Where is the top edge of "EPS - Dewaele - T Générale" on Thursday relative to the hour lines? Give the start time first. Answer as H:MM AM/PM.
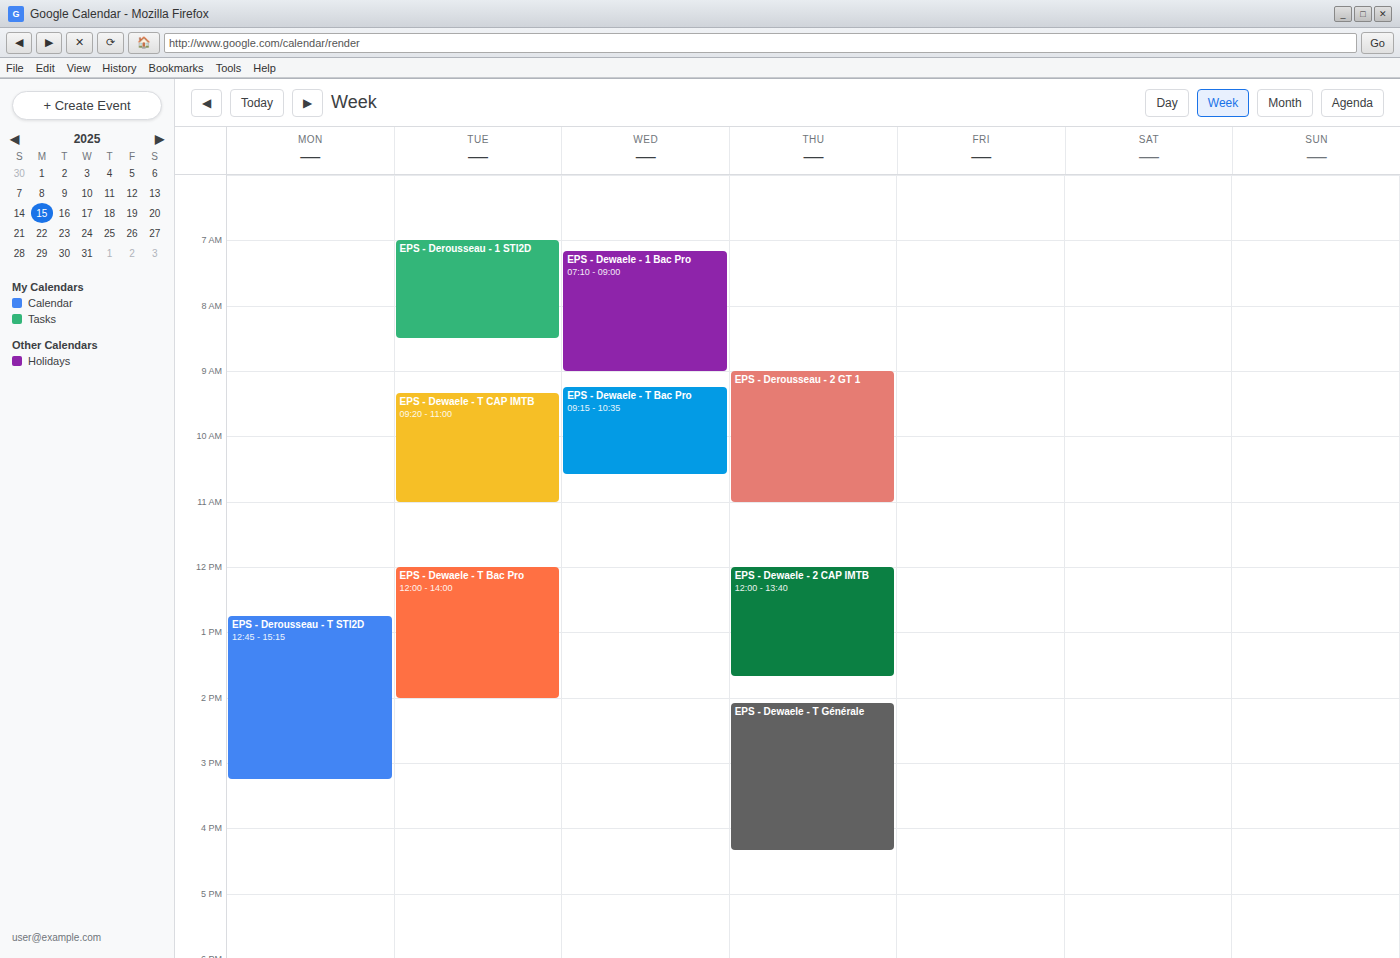
2:05 PM -- neither: 5 minutes below the 2 PM line and 55 minutes above the 3 PM line.